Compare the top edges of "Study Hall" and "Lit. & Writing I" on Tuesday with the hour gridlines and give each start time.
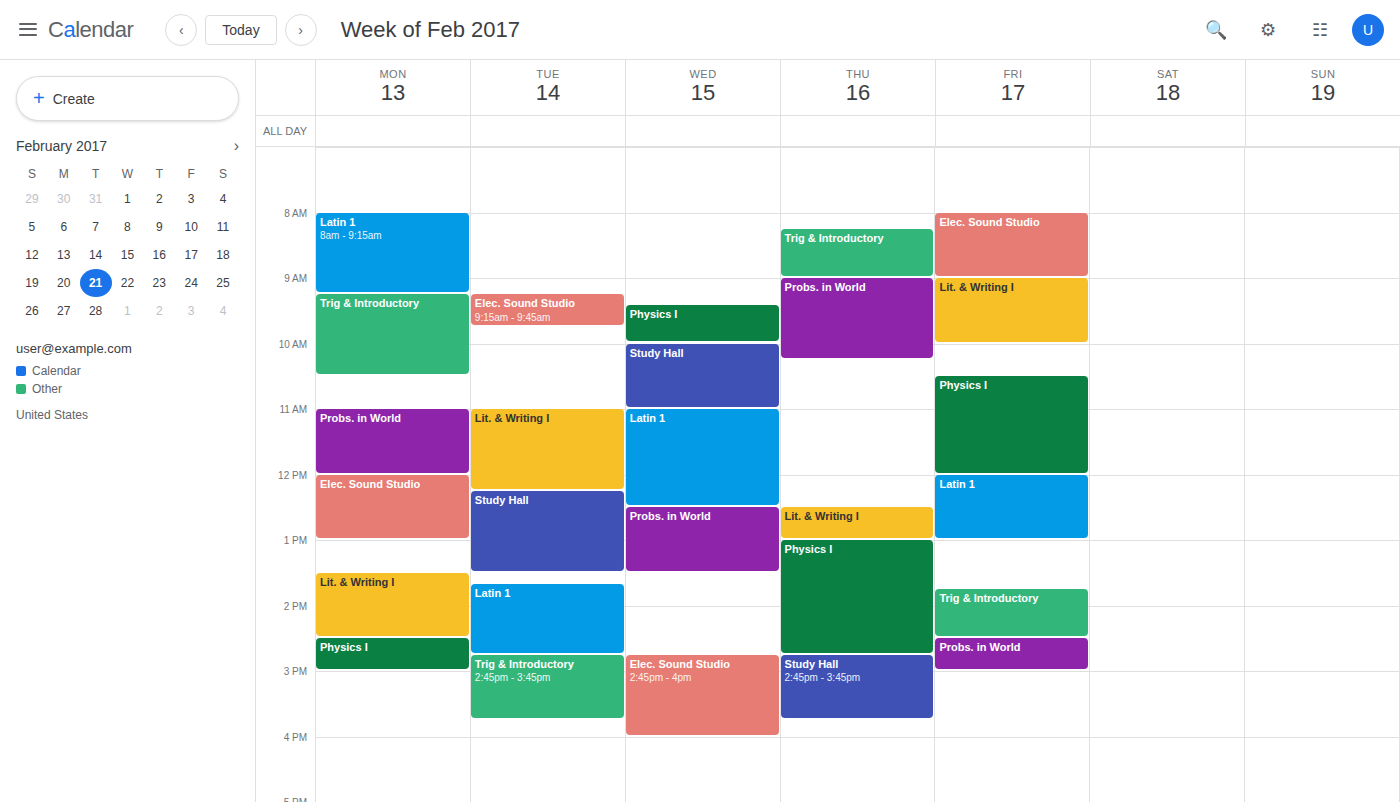
"Study Hall": 12:15 PM, neither: a quarter of the way from the 12 PM line to the 1 PM line. "Lit. & Writing I": 11:00 AM, exactly on the 11 AM line.